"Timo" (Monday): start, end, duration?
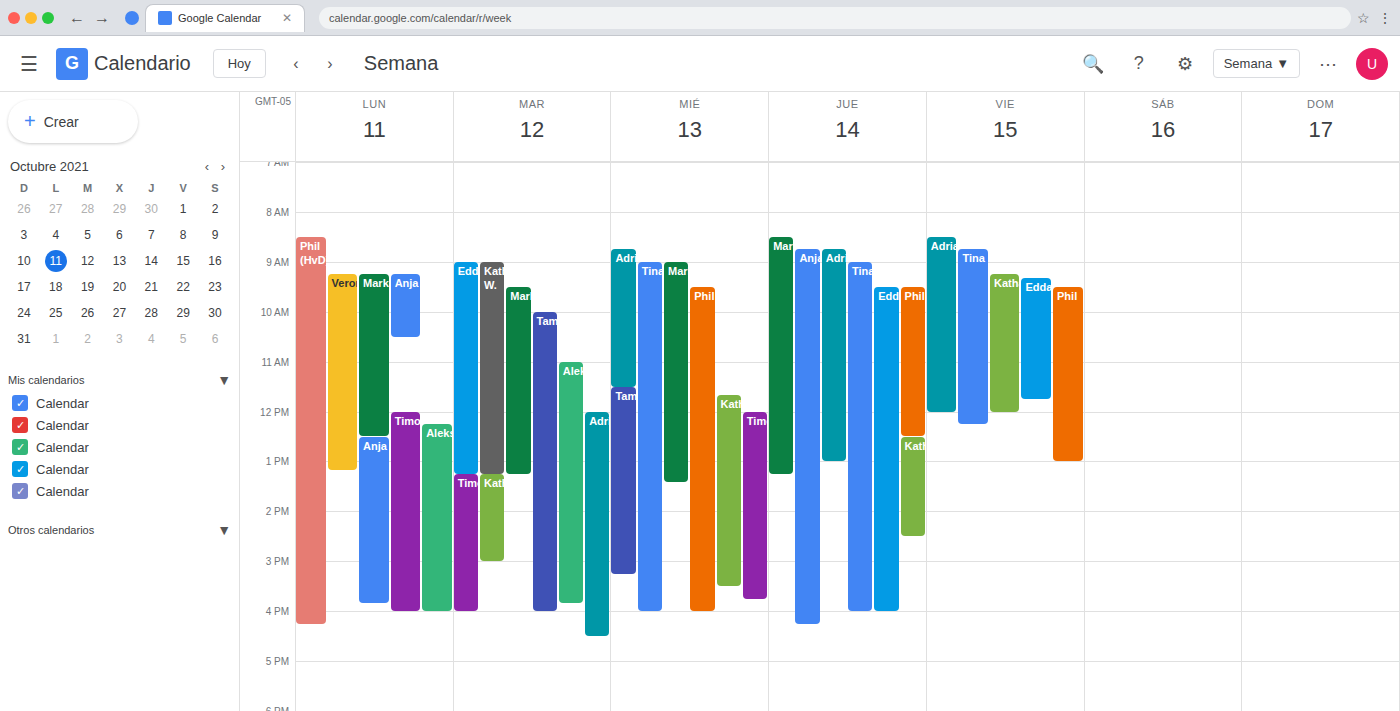
12:00 PM to 4:00 PM, 4 hours